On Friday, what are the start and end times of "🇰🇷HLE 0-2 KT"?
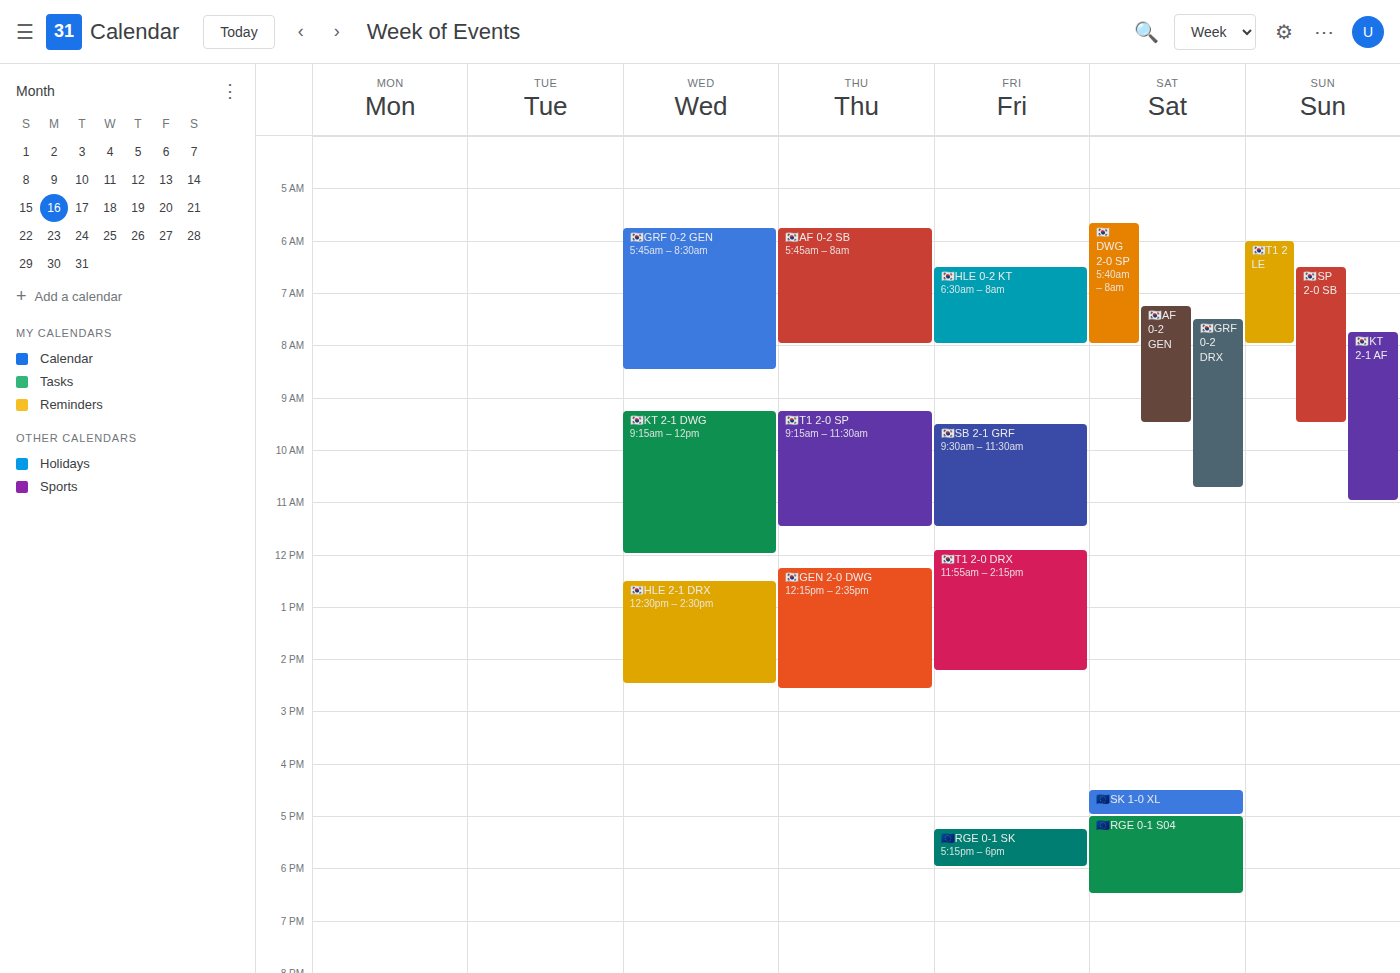
6:30 AM to 8:00 AM